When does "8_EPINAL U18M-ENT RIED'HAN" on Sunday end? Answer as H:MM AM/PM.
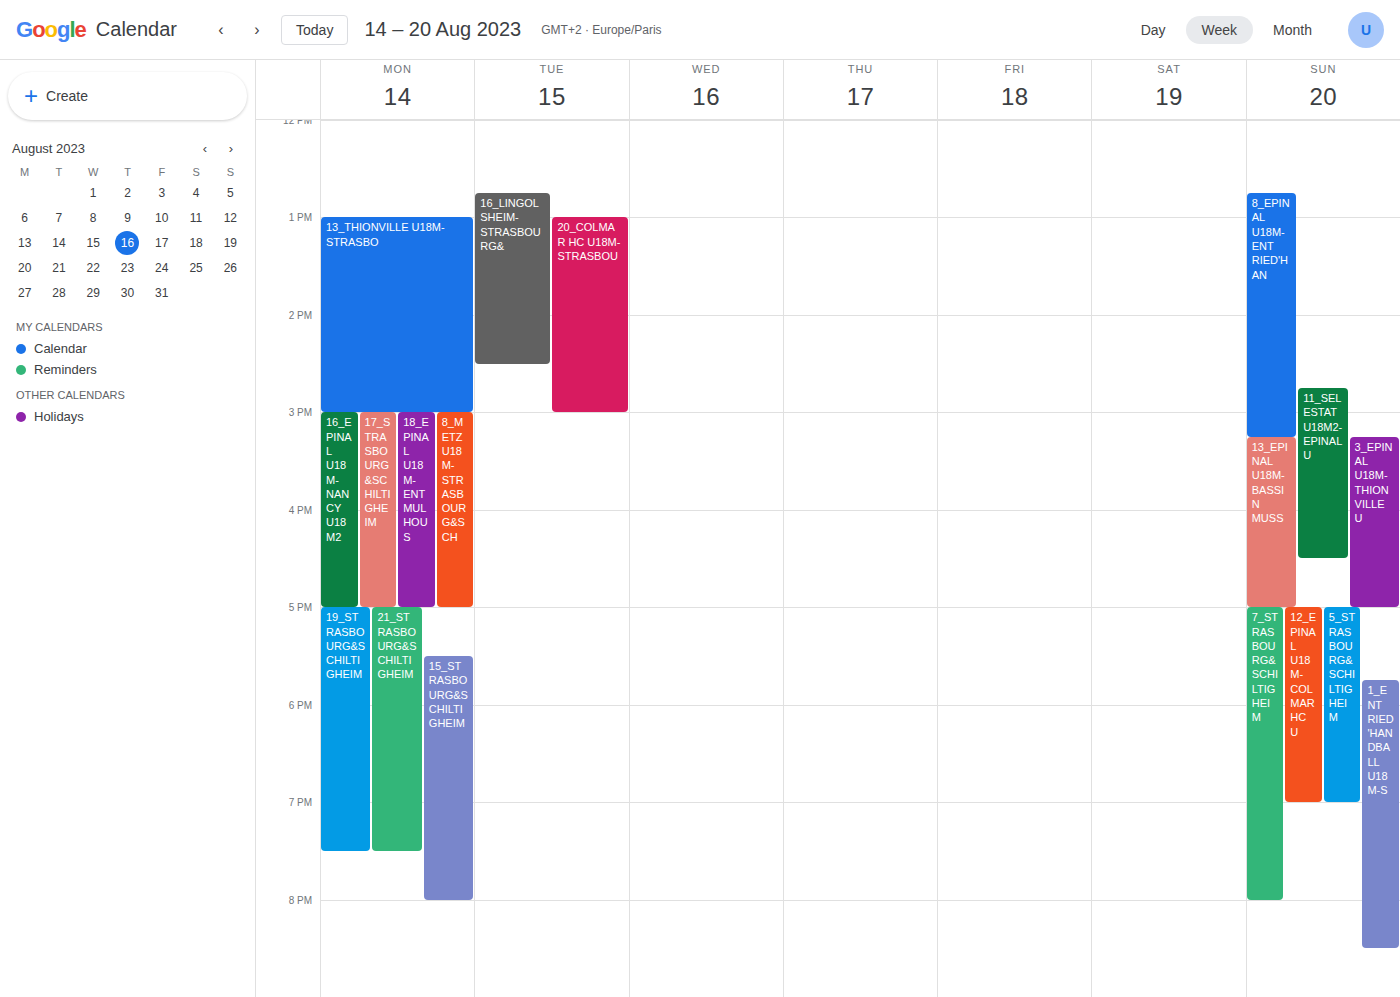
3:15 PM